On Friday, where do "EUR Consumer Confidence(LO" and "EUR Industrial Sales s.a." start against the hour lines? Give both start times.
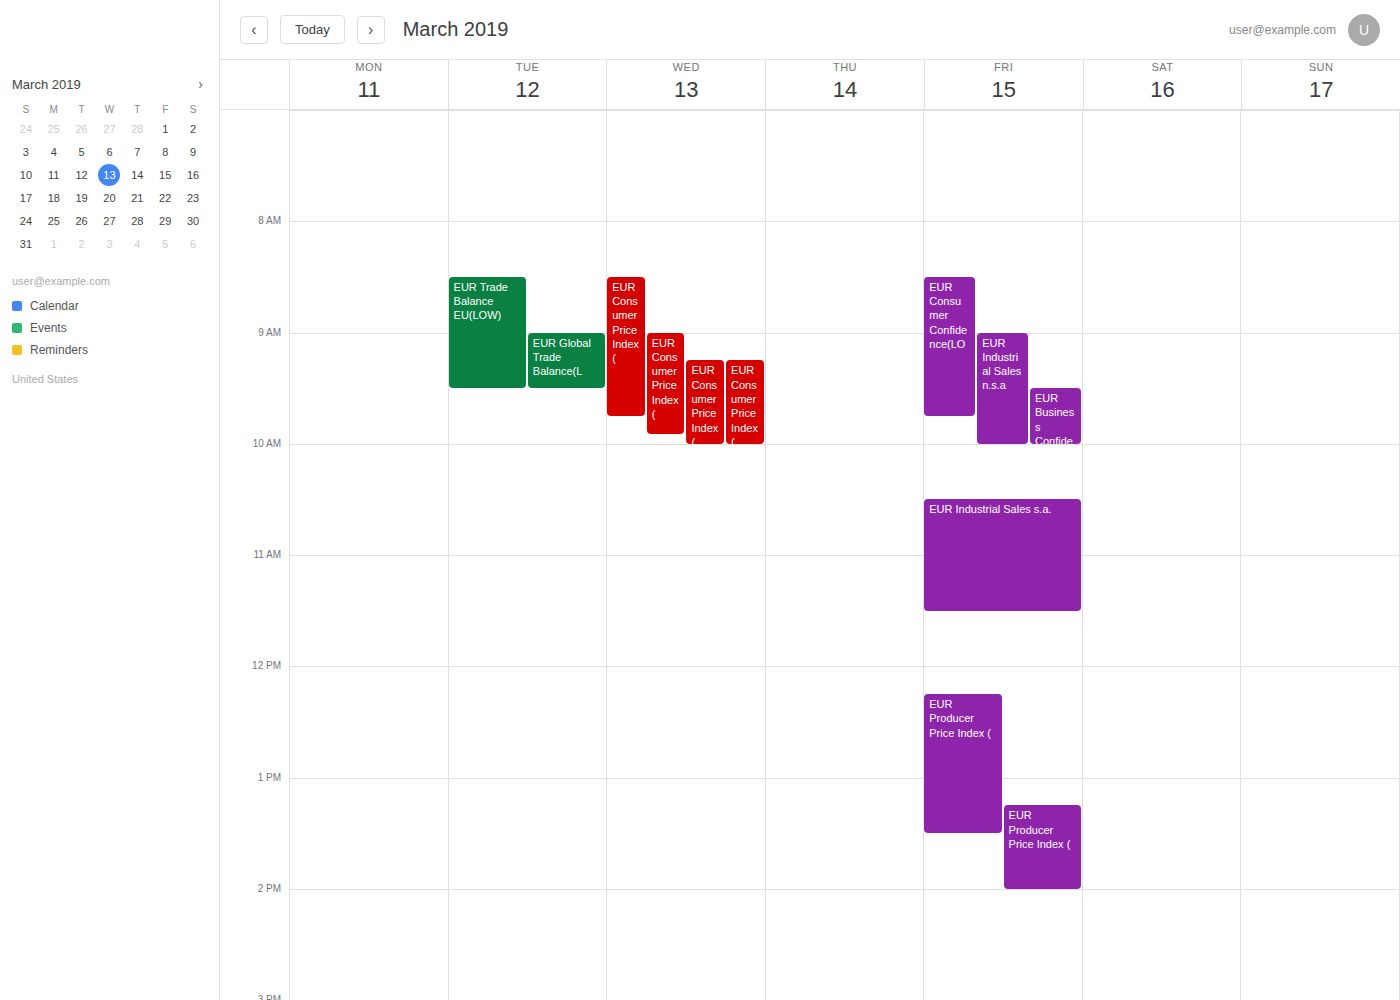
"EUR Consumer Confidence(LO": 8:30 AM, halfway between the 8 AM and 9 AM lines. "EUR Industrial Sales s.a.": 10:30 AM, halfway between the 10 AM and 11 AM lines.